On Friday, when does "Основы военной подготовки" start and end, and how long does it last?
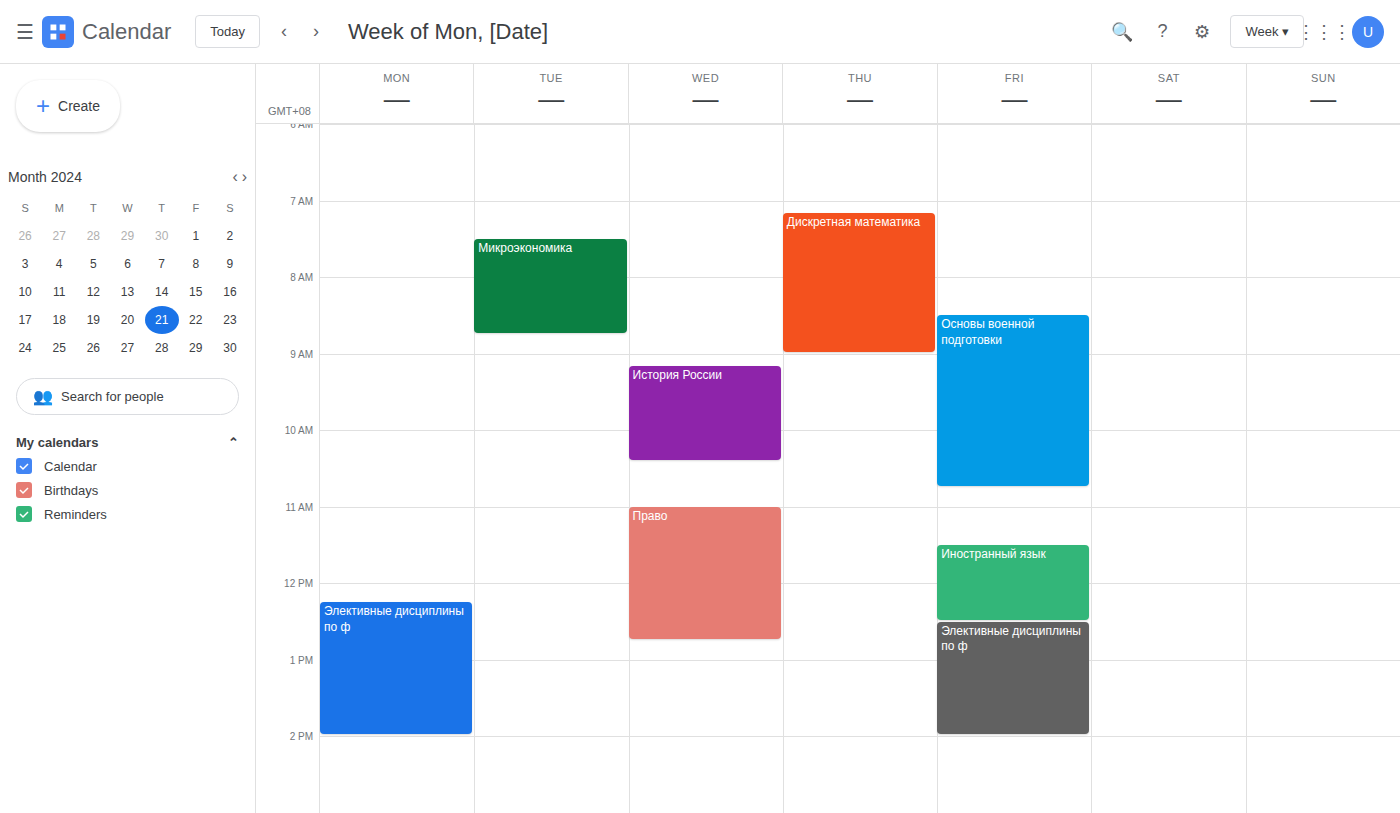
8:30 AM to 10:45 AM, 2 hours 15 minutes